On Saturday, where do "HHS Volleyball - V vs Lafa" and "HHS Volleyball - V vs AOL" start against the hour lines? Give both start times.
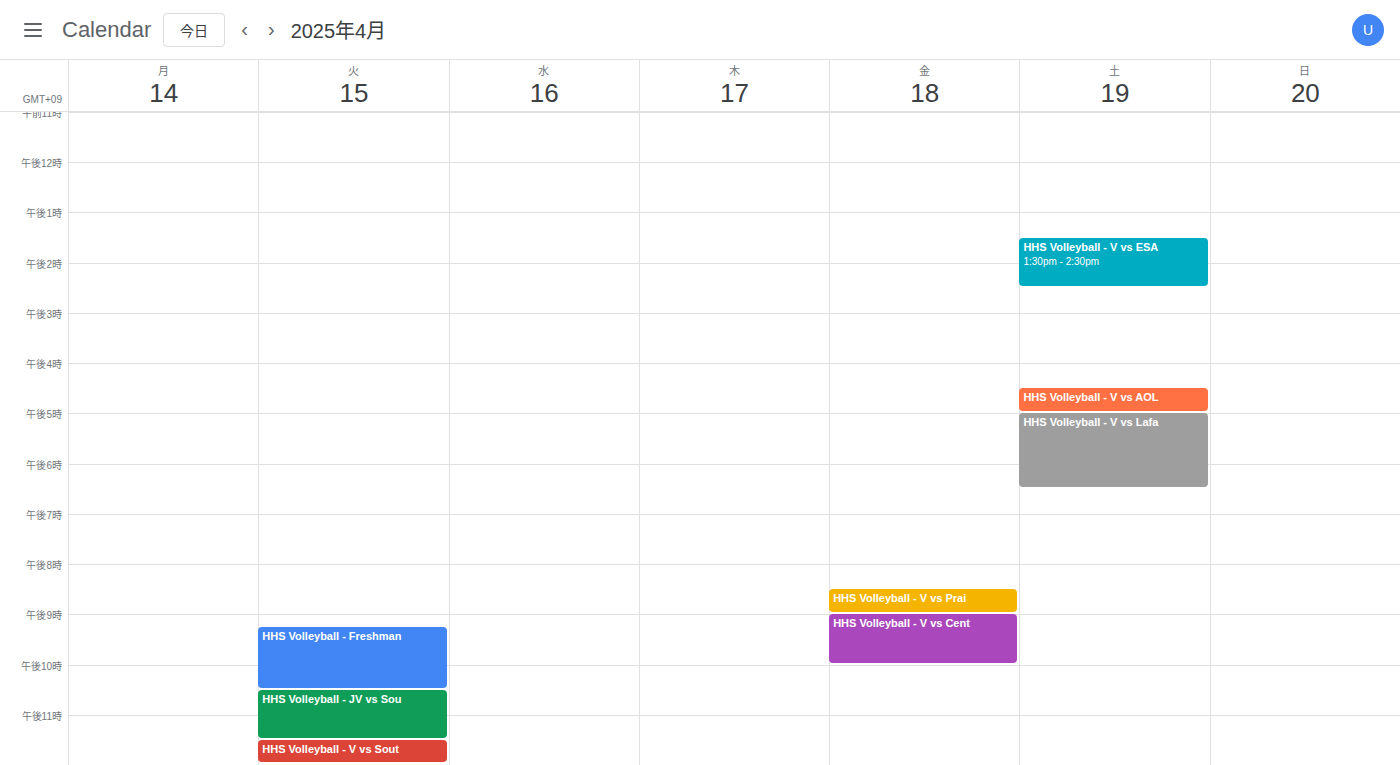
"HHS Volleyball - V vs Lafa": 5:00 PM, exactly on the 5 PM line. "HHS Volleyball - V vs AOL": 4:30 PM, halfway between the 4 PM and 5 PM lines.